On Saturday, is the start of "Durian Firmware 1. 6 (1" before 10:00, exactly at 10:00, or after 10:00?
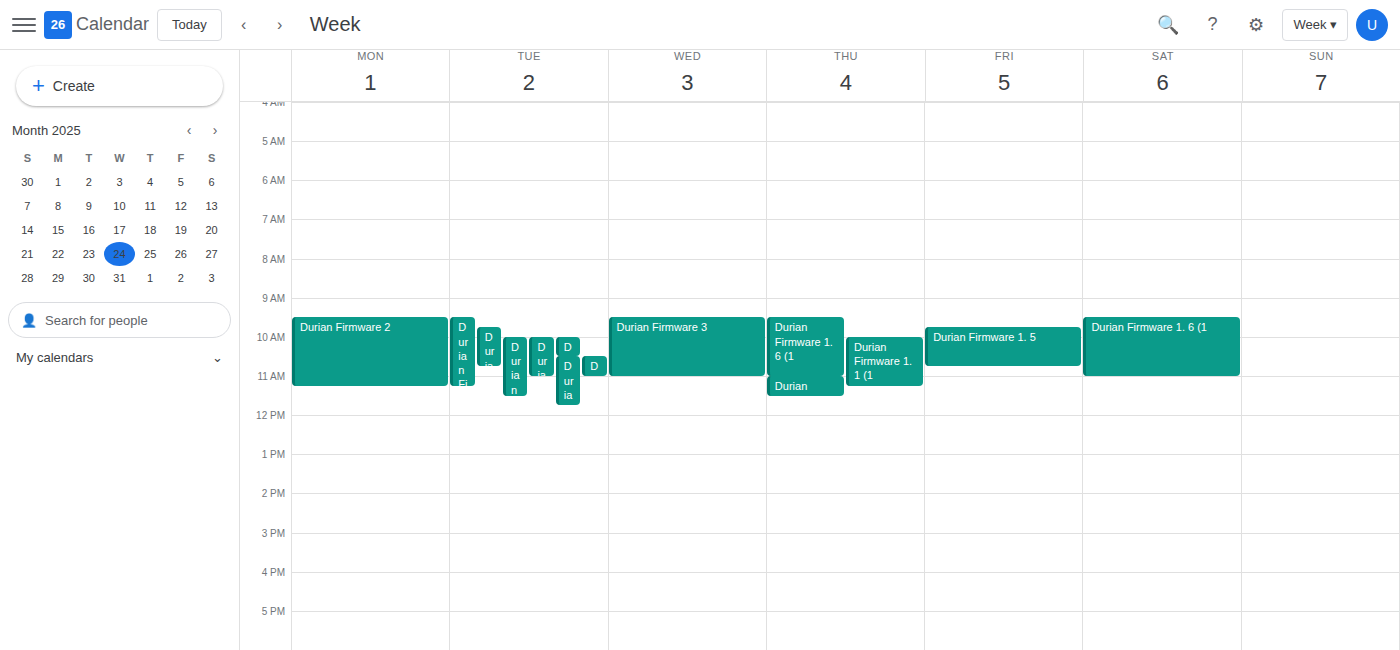
09:30 -- before 10:00, 30 minutes above the 10:00 line.